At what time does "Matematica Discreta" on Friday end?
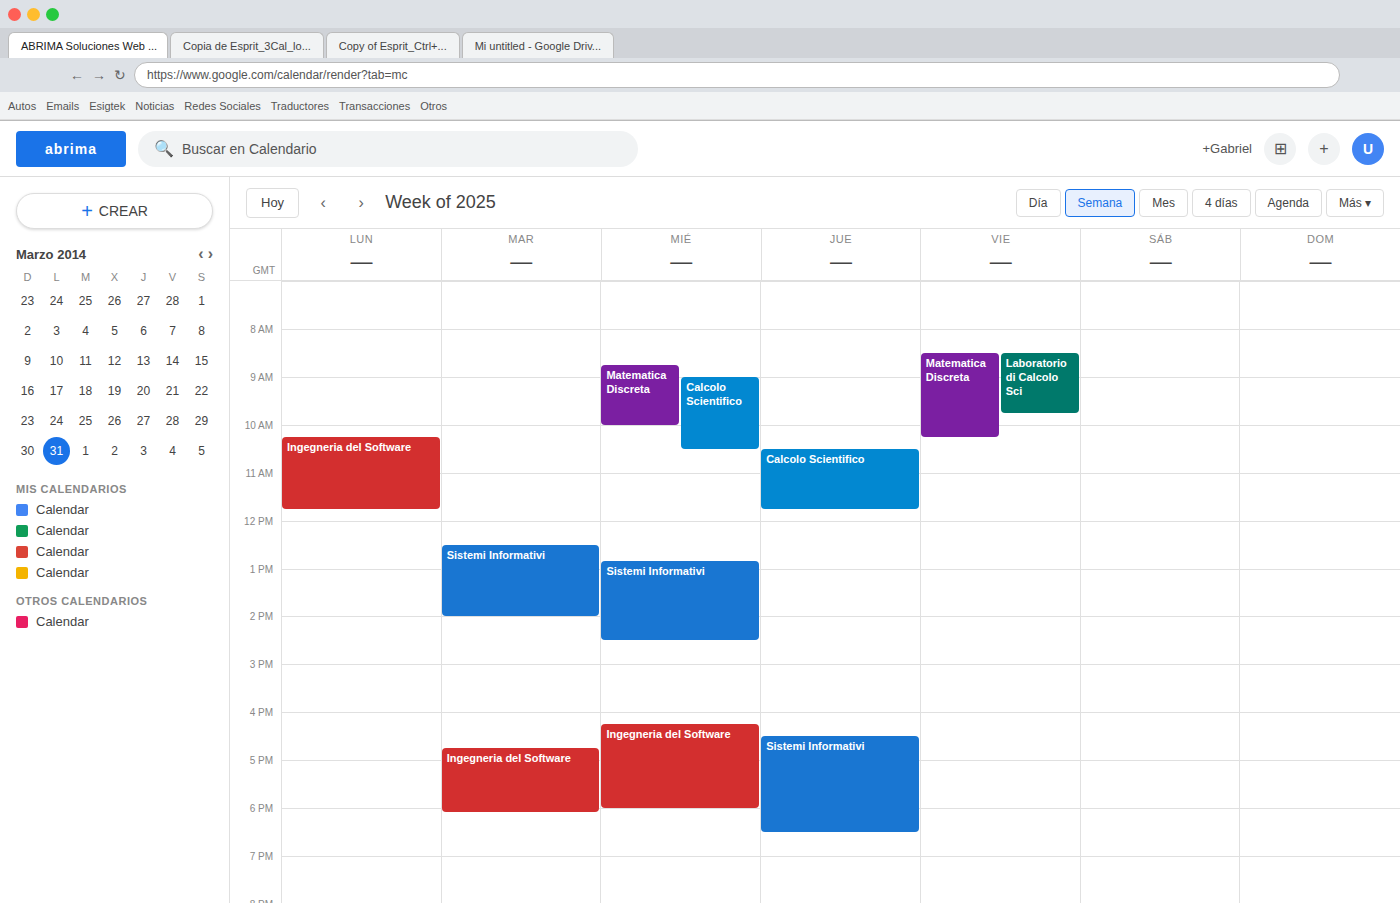
10:15 AM